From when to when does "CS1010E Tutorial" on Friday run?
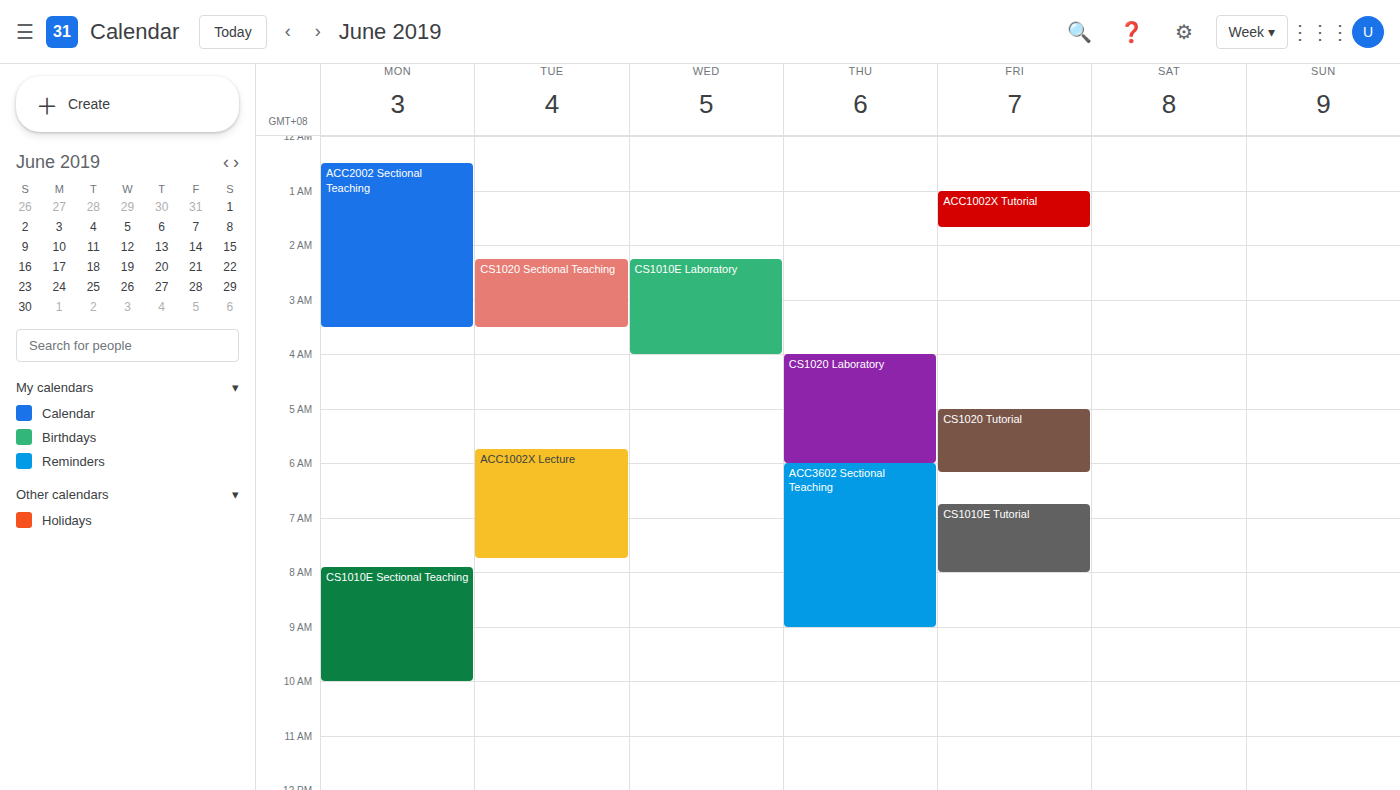
6:45 AM to 8:00 AM